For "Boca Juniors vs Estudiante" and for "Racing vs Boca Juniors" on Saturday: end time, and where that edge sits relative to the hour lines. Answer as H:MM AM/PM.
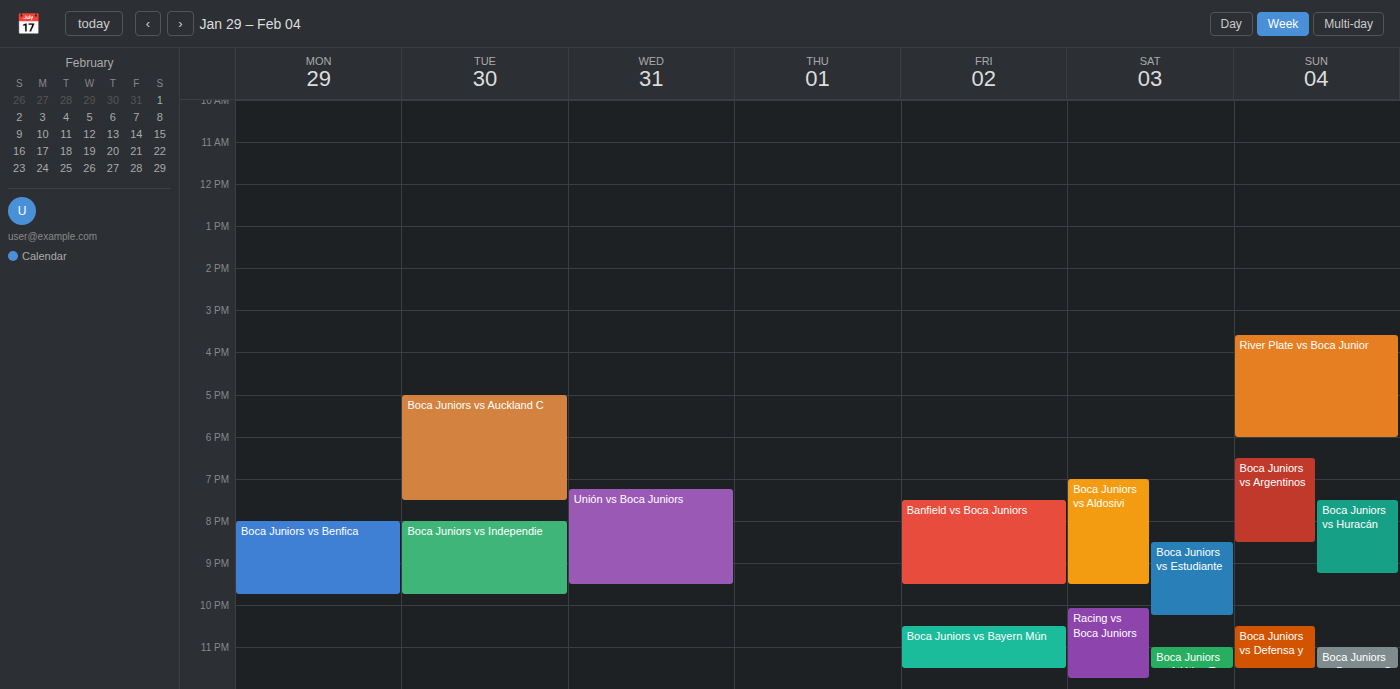
"Boca Juniors vs Estudiante": 10:15 PM, neither: a quarter of the way from the 10 PM line to the 11 PM line. "Racing vs Boca Juniors": 11:45 PM, neither: three quarters of the way from the 11 PM line to the 12 AM line.